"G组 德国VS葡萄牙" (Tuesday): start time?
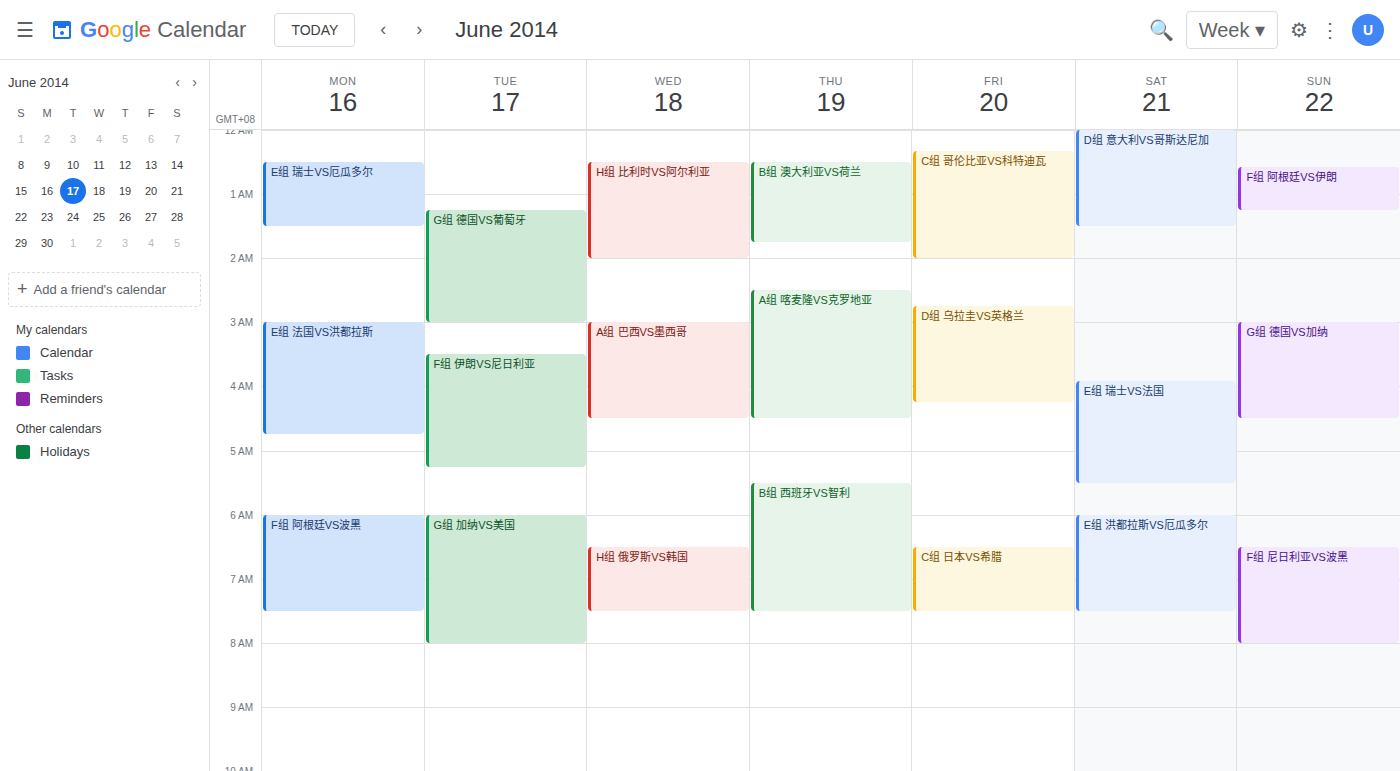
1:15 AM